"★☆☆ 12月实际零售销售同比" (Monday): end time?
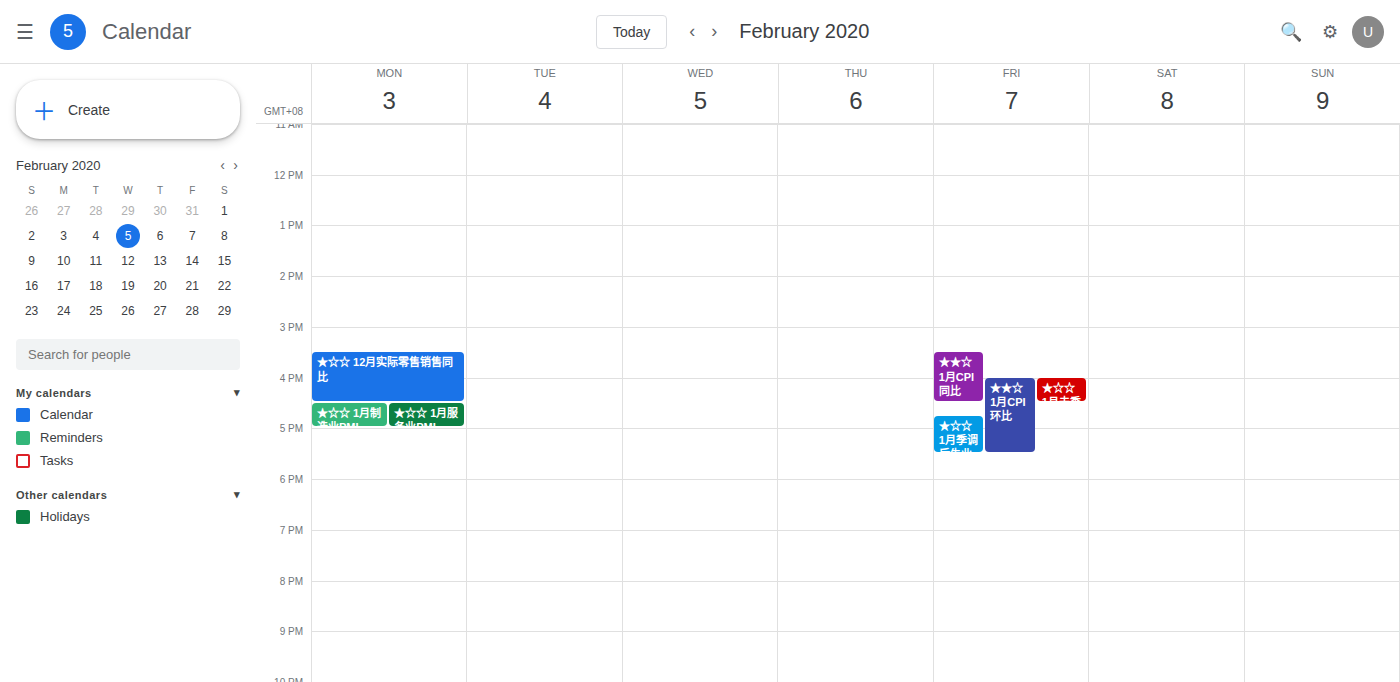
4:30 PM